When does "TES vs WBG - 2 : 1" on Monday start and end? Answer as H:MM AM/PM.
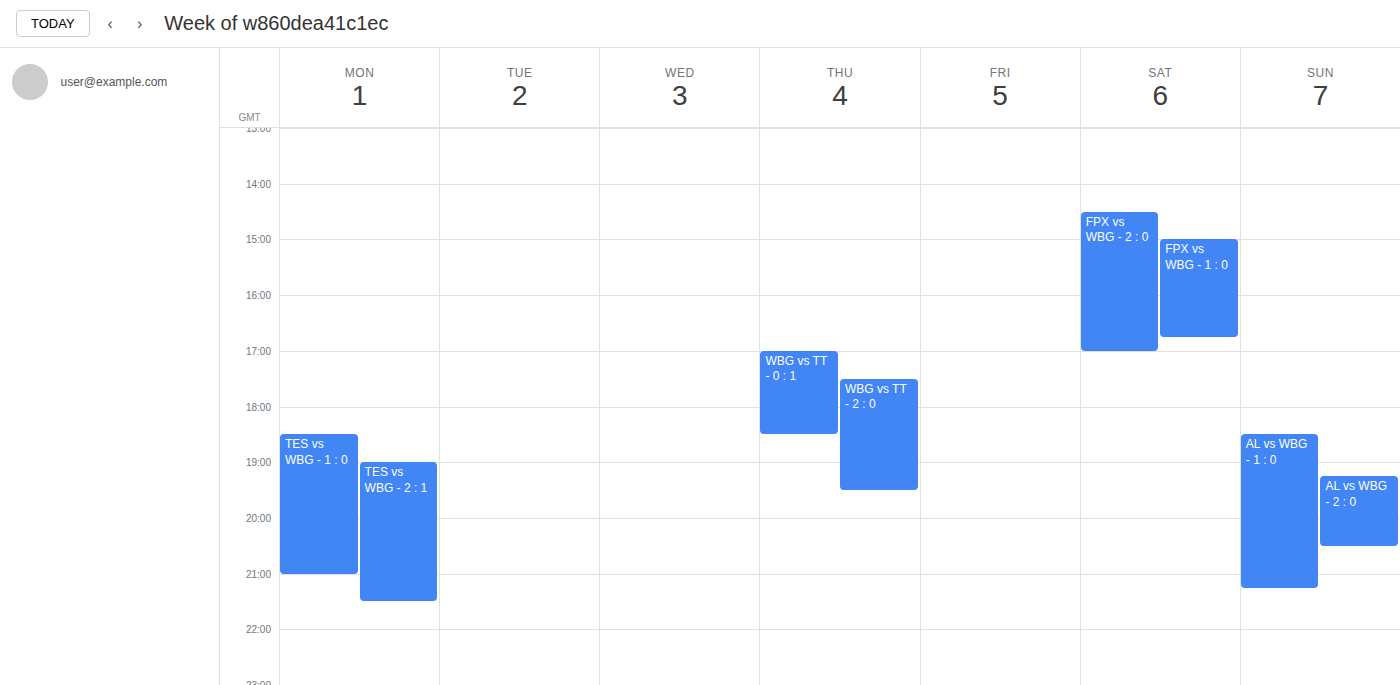
7:00 PM to 9:30 PM